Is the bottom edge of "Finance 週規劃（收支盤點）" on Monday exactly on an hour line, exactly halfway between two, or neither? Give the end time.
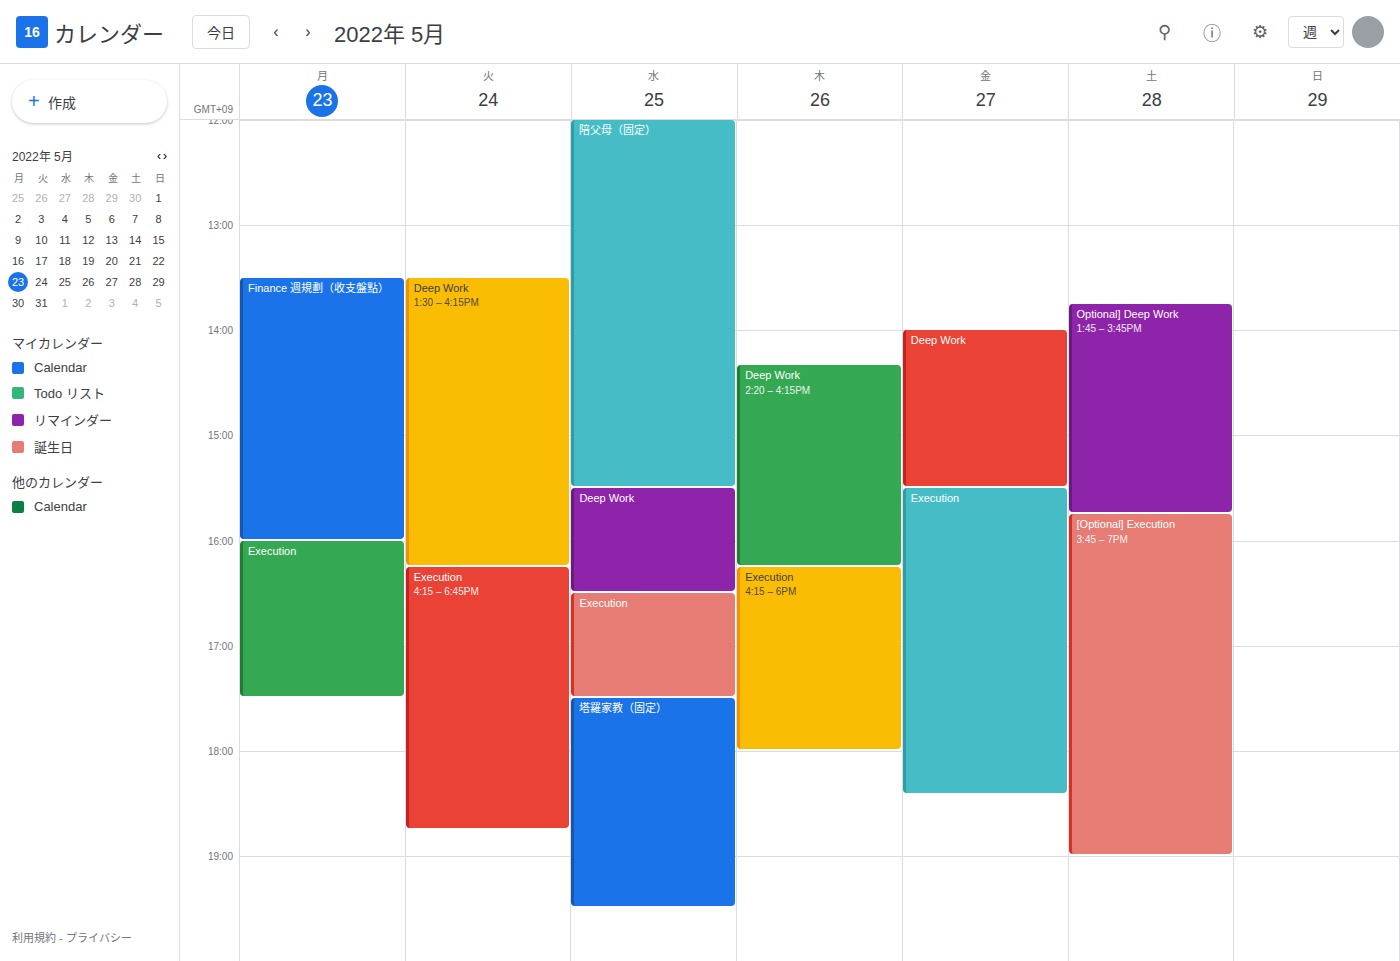
4:00 PM -- exactly on the 4 PM line.